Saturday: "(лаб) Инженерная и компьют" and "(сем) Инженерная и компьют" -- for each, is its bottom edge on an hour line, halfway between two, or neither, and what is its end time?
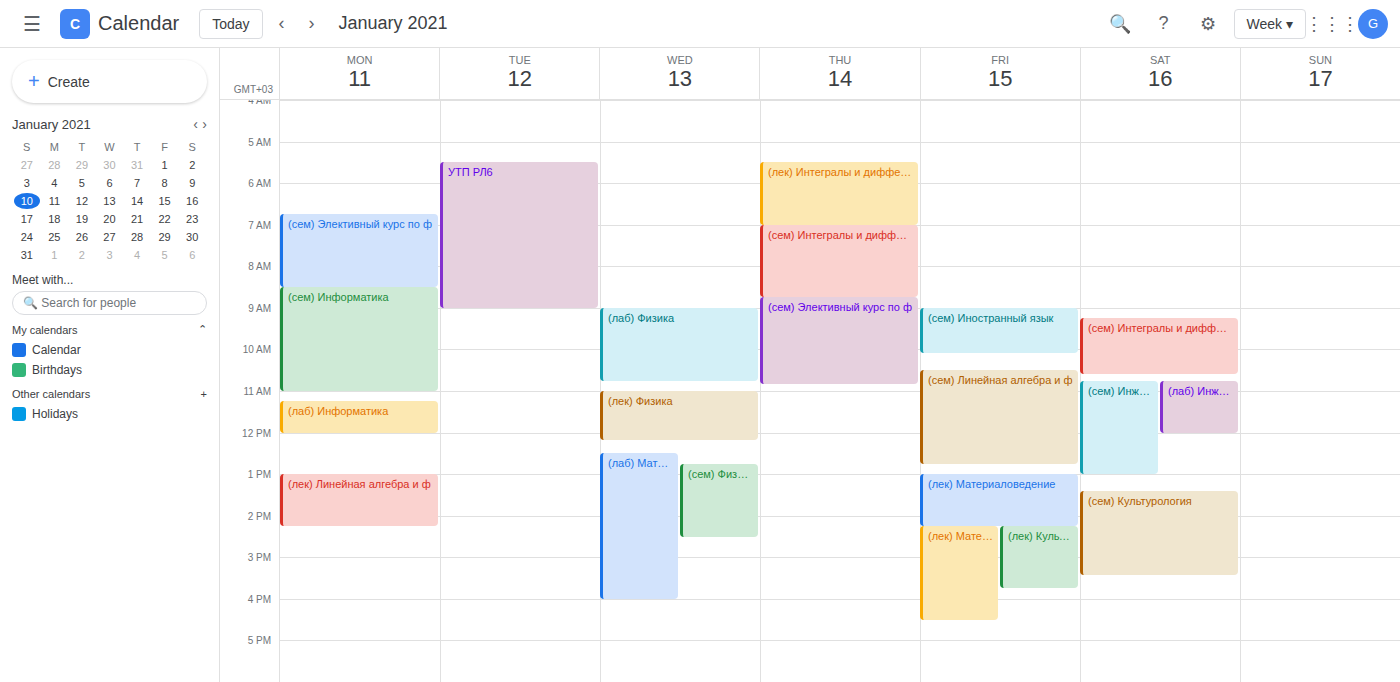
"(лаб) Инженерная и компьют": 12:00 PM, exactly on the 12 PM line. "(сем) Инженерная и компьют": 1:00 PM, exactly on the 1 PM line.